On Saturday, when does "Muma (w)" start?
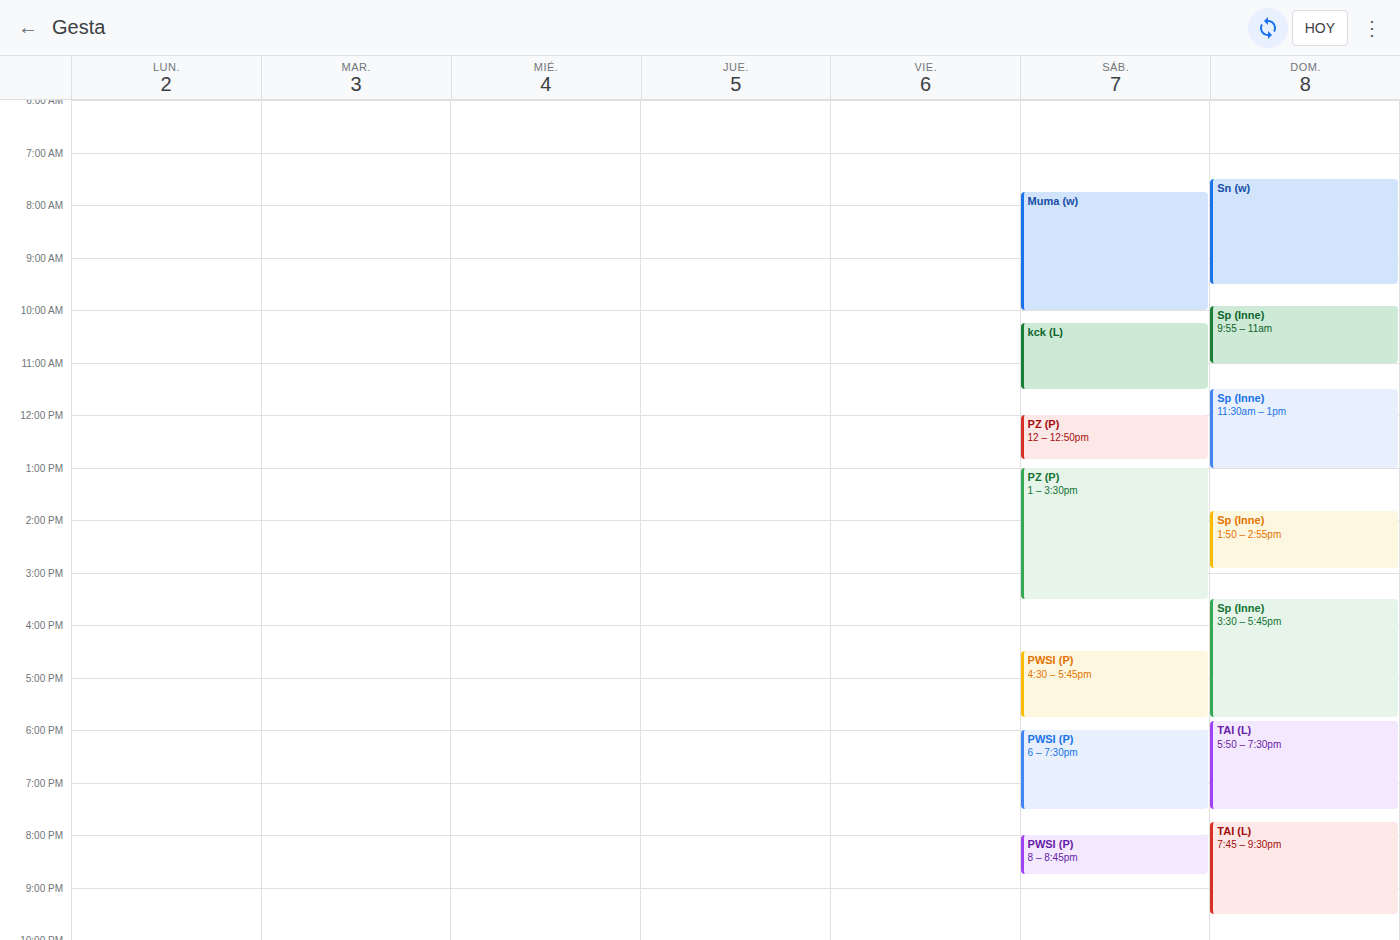
7:45 AM